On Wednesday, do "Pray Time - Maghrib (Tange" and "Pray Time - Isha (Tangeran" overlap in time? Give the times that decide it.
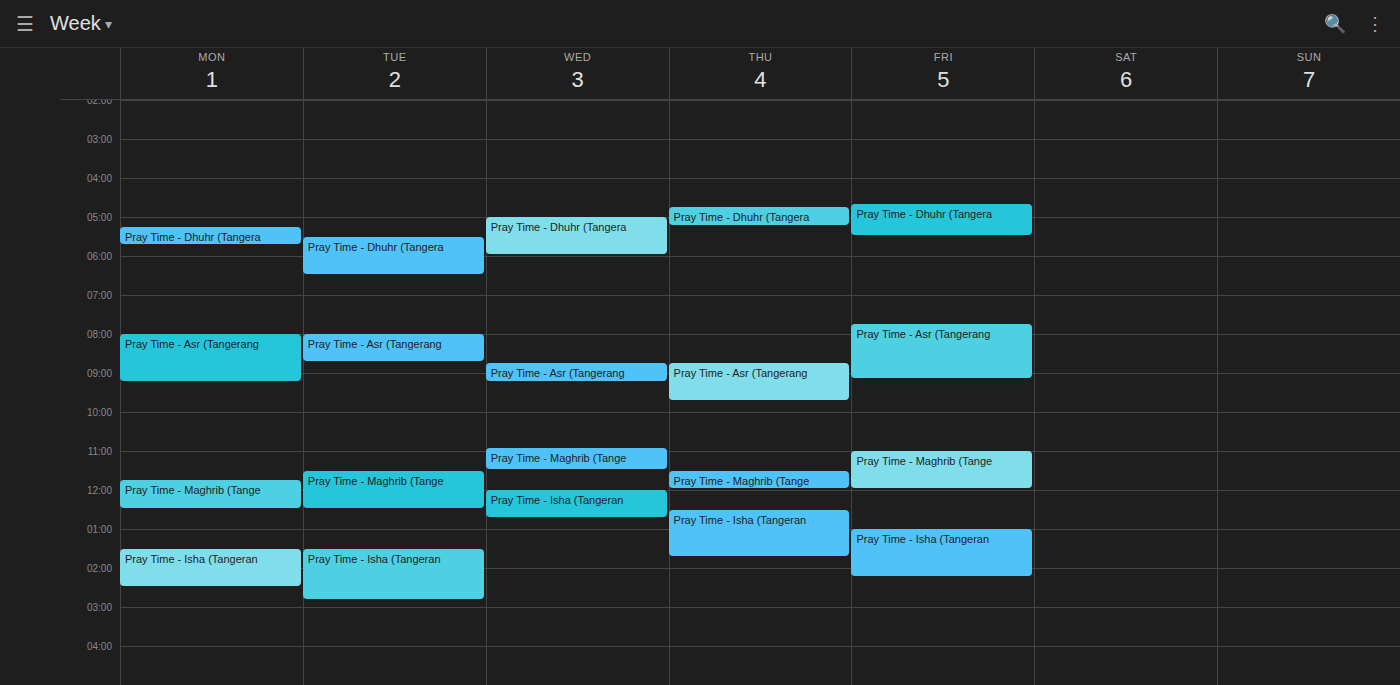
"Pray Time - Maghrib (Tange" ends at 11:30 AM and "Pray Time - Isha (Tangeran" starts at 12:00 PM -- no overlap.